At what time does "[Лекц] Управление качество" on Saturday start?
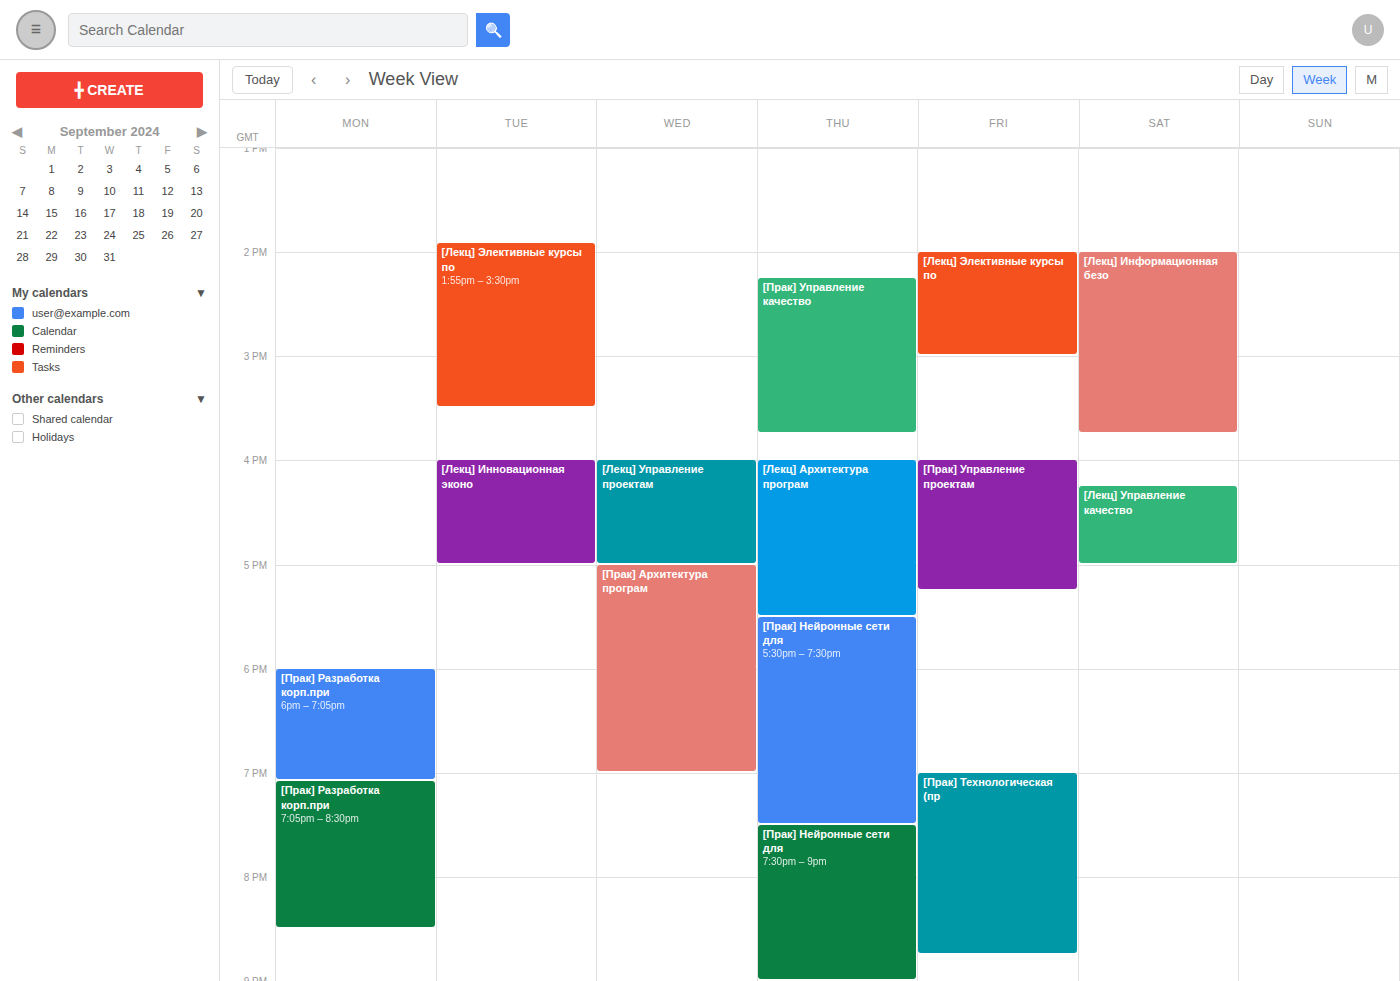
4:15 PM